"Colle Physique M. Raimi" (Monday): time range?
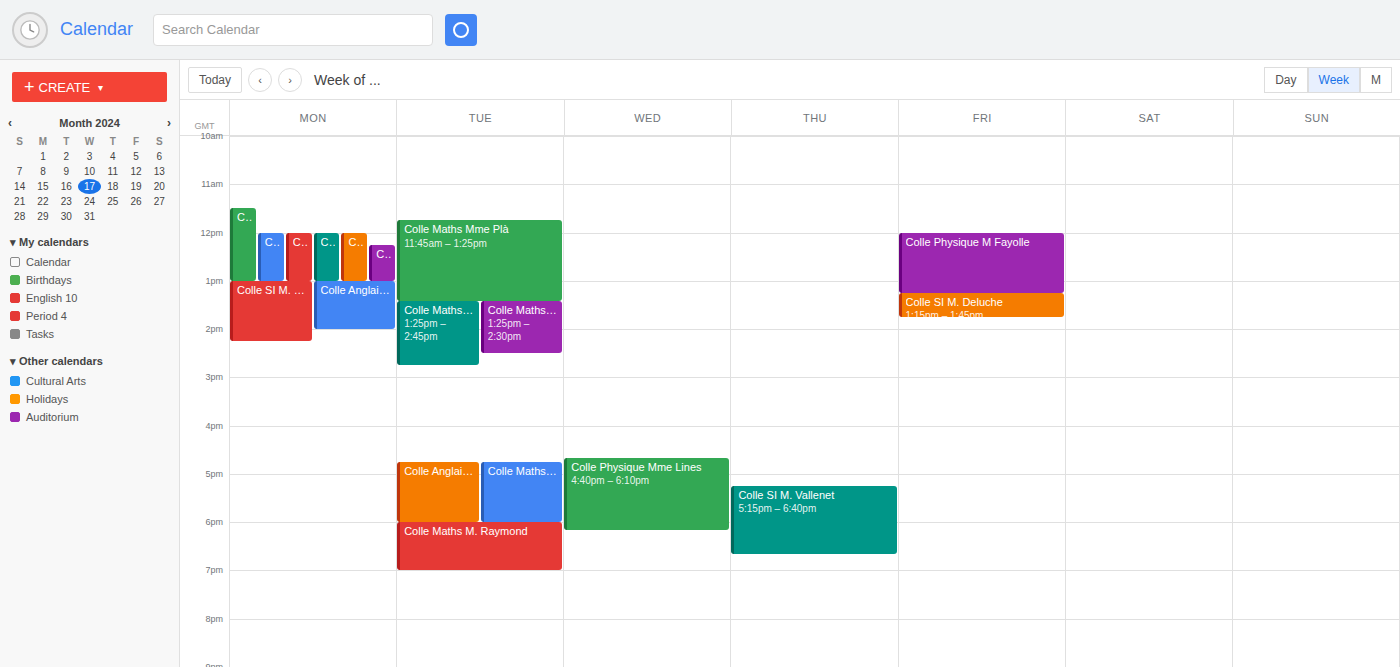
11:30 AM to 1:00 PM